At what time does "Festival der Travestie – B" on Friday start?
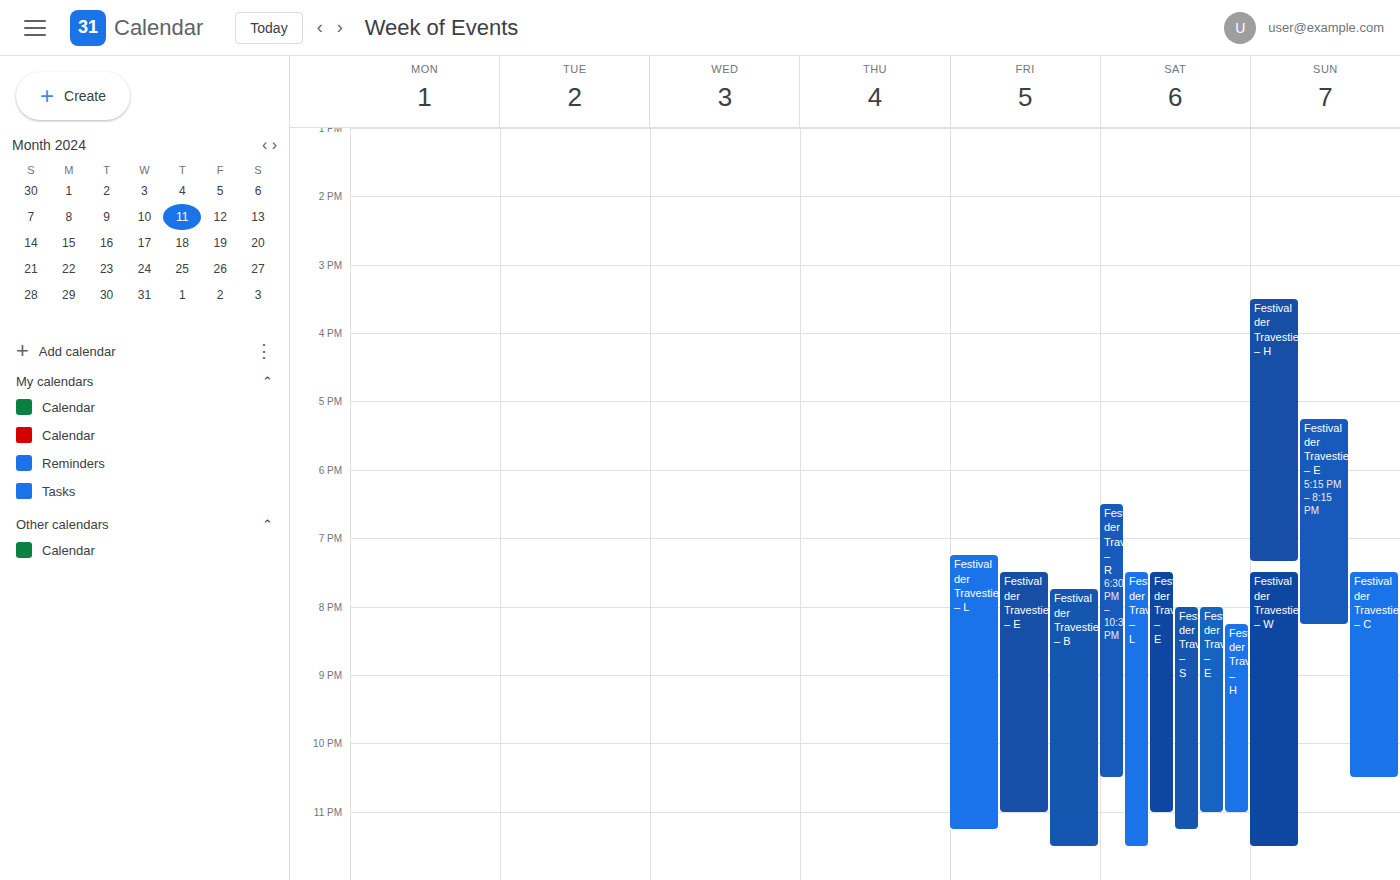
7:45 PM